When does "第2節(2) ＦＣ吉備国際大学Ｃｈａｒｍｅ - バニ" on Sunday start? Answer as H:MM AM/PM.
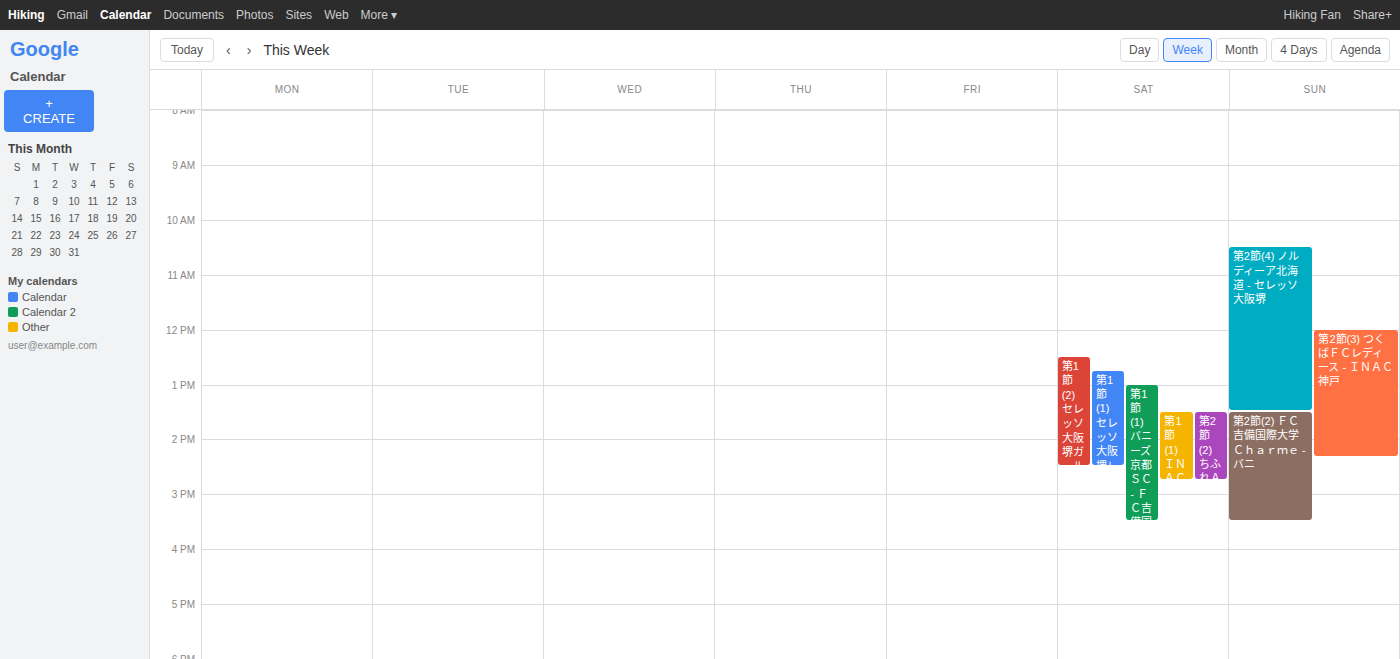
1:30 PM